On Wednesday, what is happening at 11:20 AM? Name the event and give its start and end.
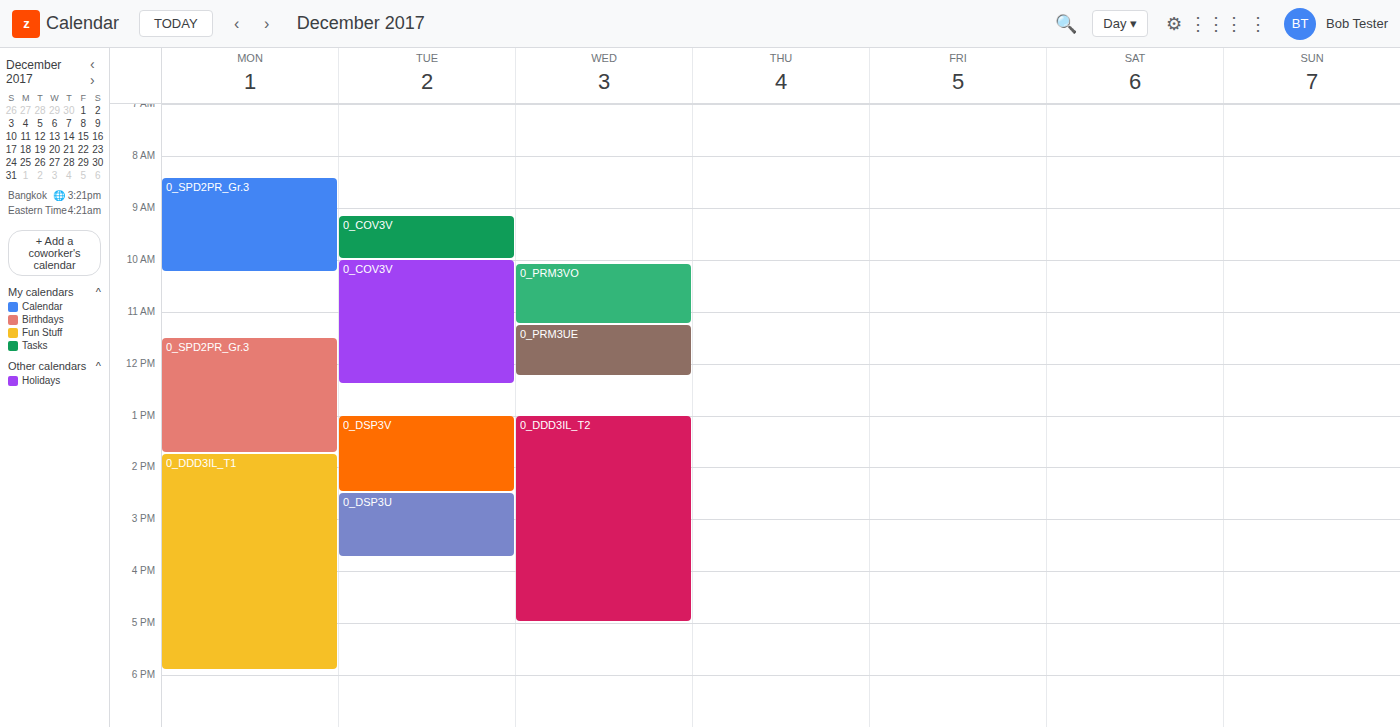
"0_PRM3UE", 11:15 AM to 12:15 PM